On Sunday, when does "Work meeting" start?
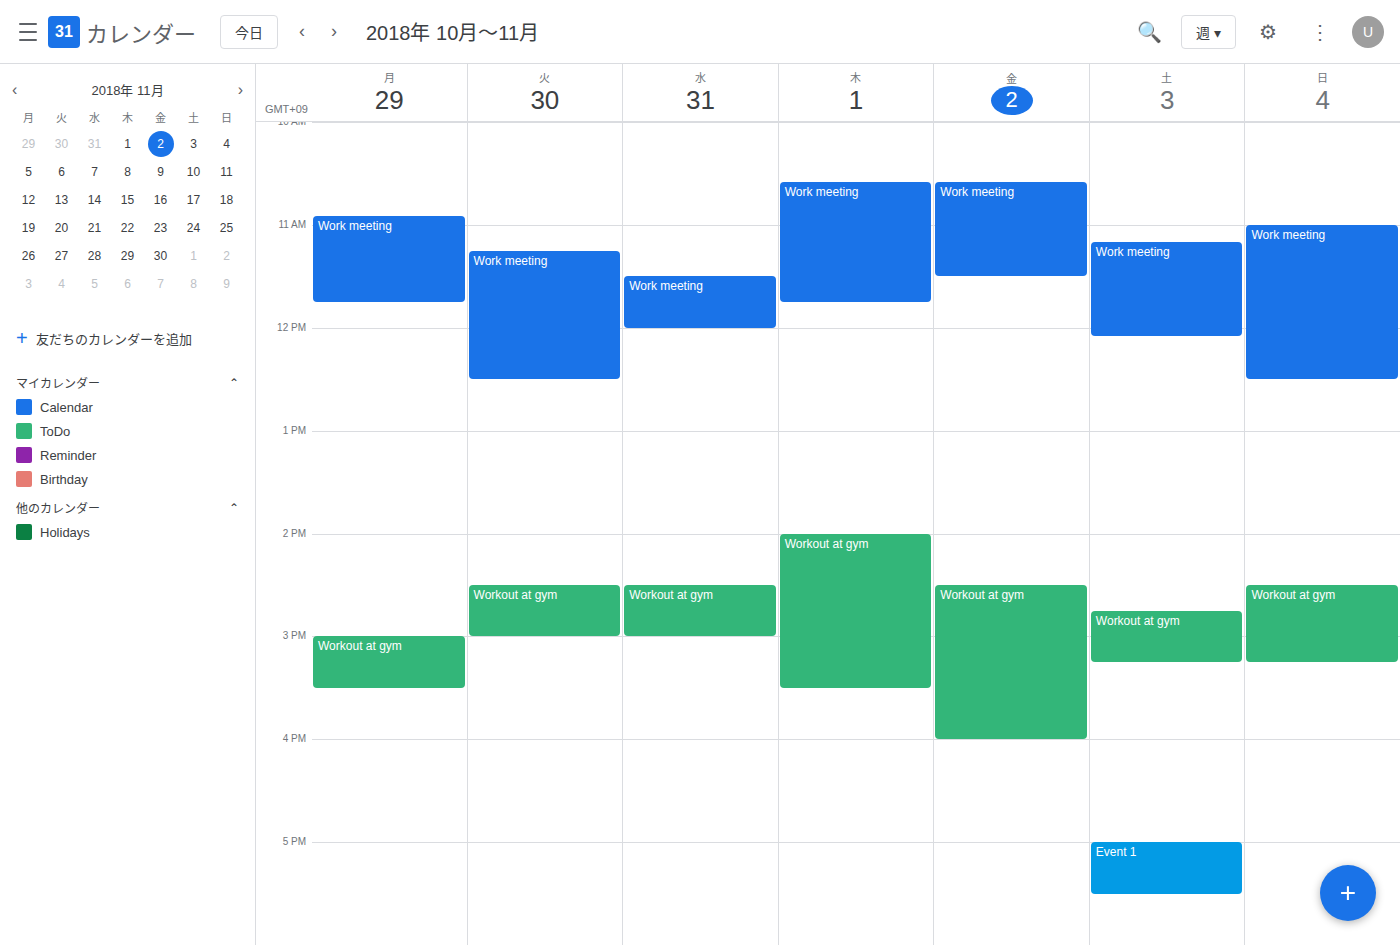
11:00 AM